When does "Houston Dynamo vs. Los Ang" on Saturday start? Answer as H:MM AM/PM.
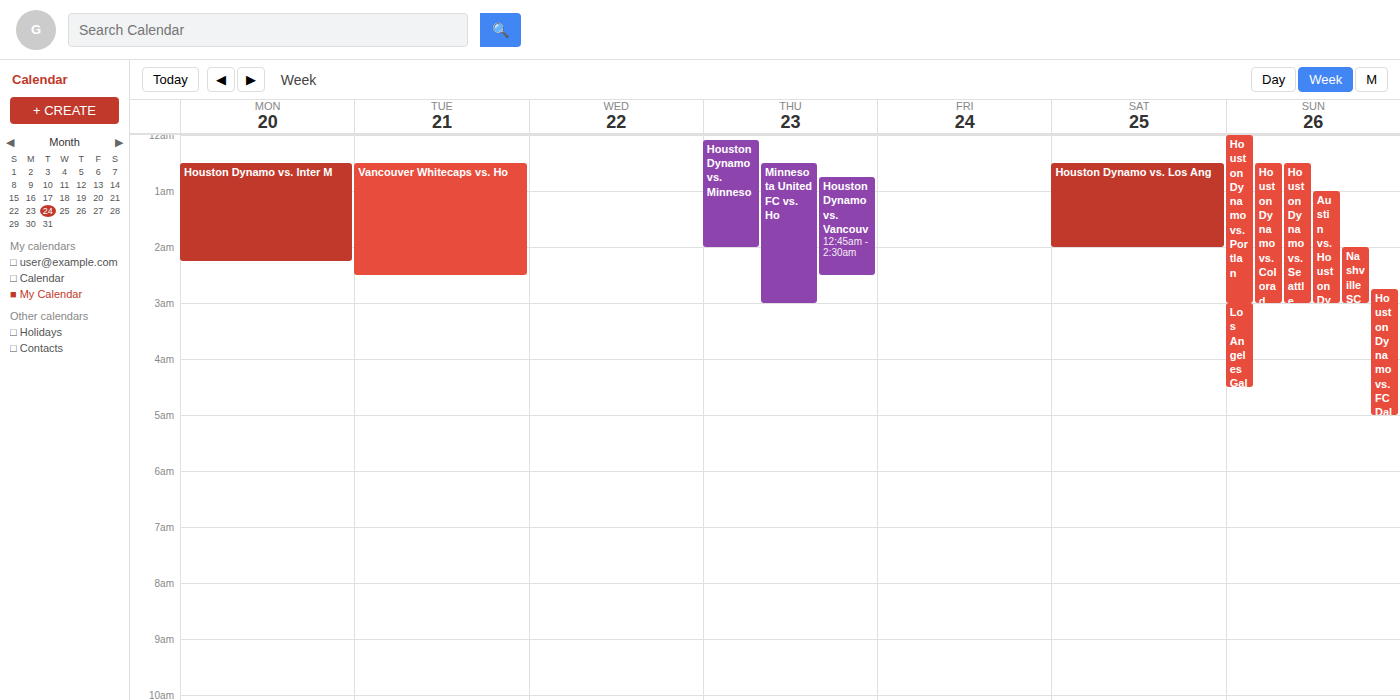
12:30 AM